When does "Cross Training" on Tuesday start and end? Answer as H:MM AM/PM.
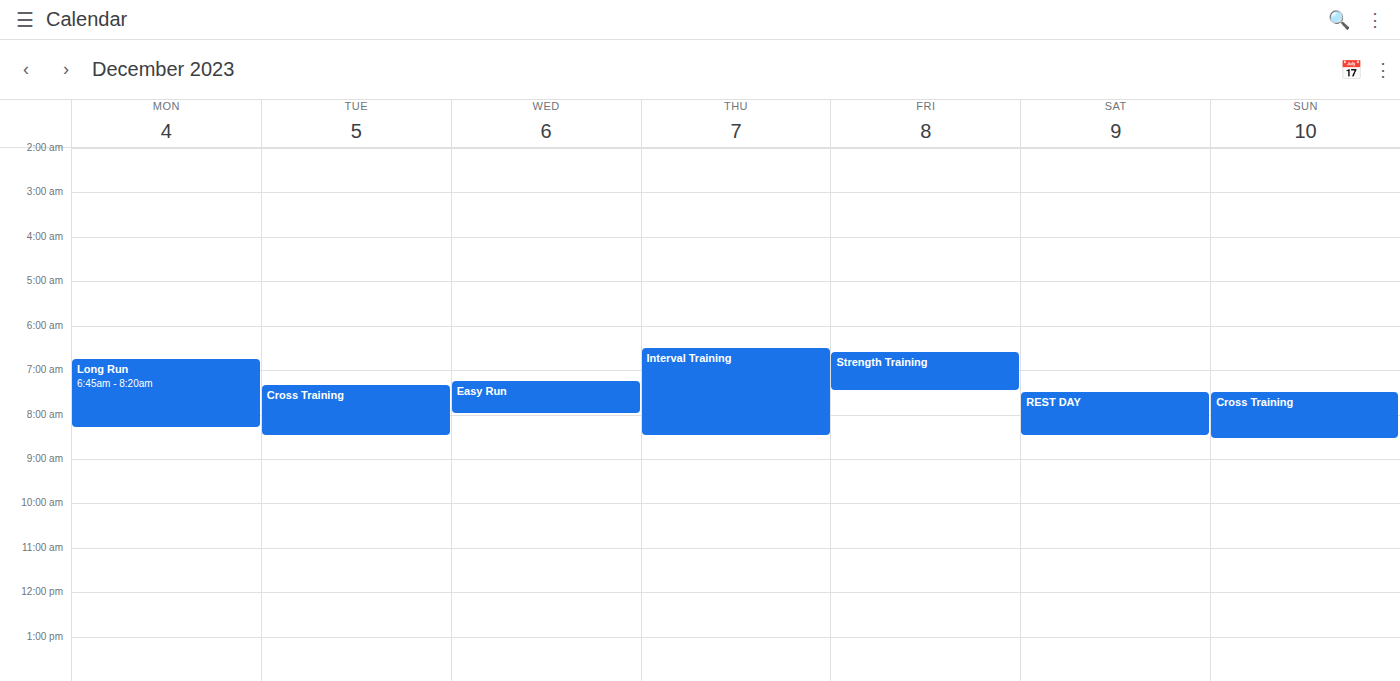
7:20 AM to 8:30 AM